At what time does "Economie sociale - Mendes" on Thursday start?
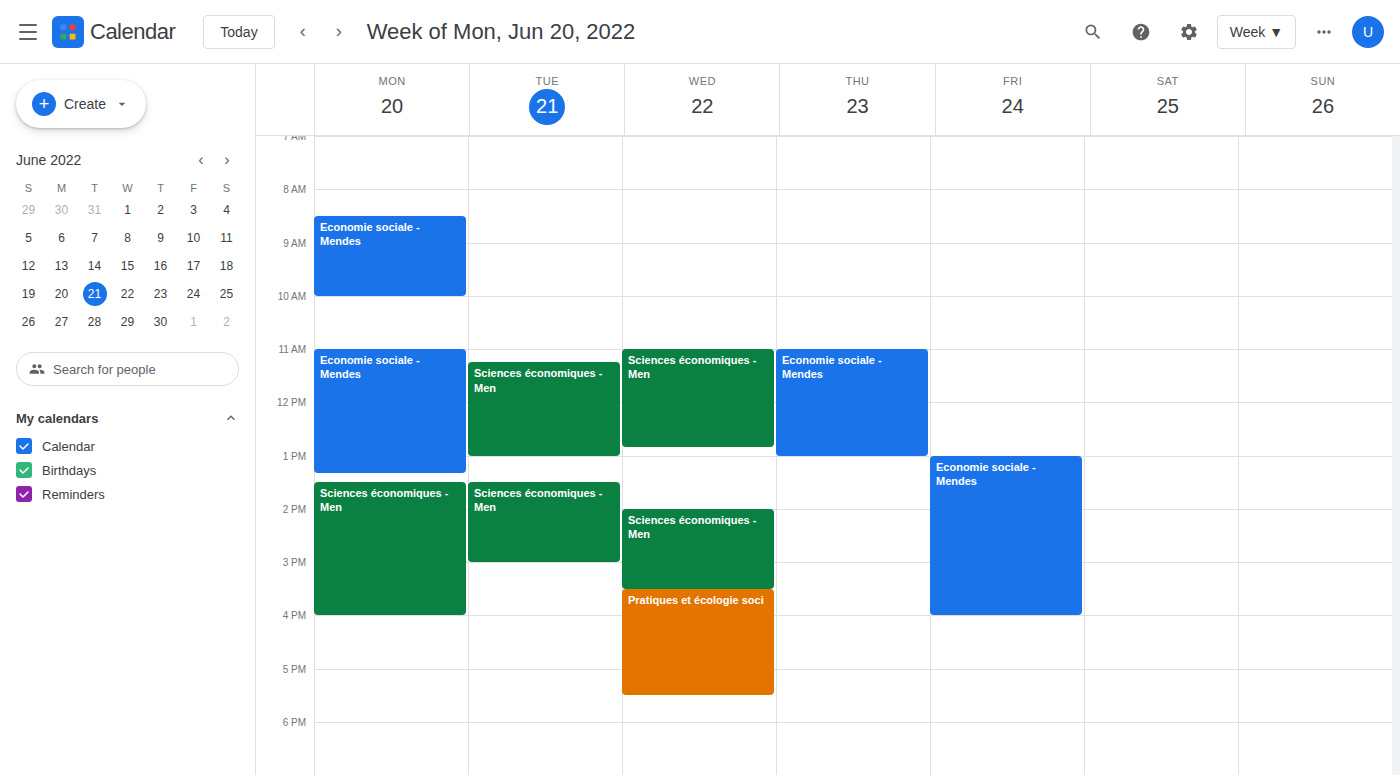
11:00 AM